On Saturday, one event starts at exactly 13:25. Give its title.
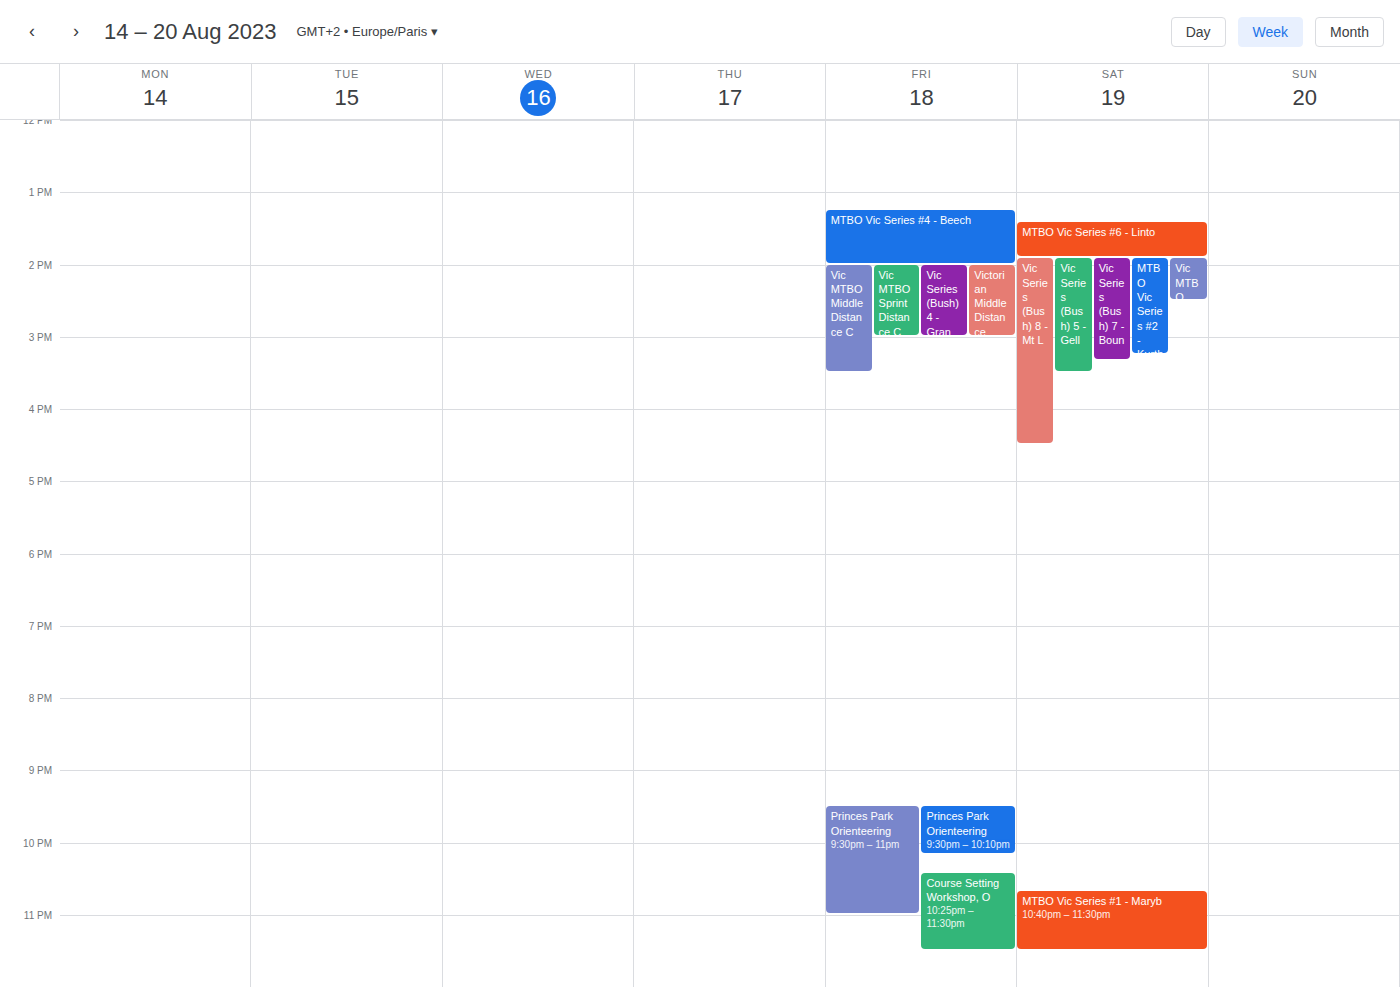
"MTBO Vic Series #6 - Linto"